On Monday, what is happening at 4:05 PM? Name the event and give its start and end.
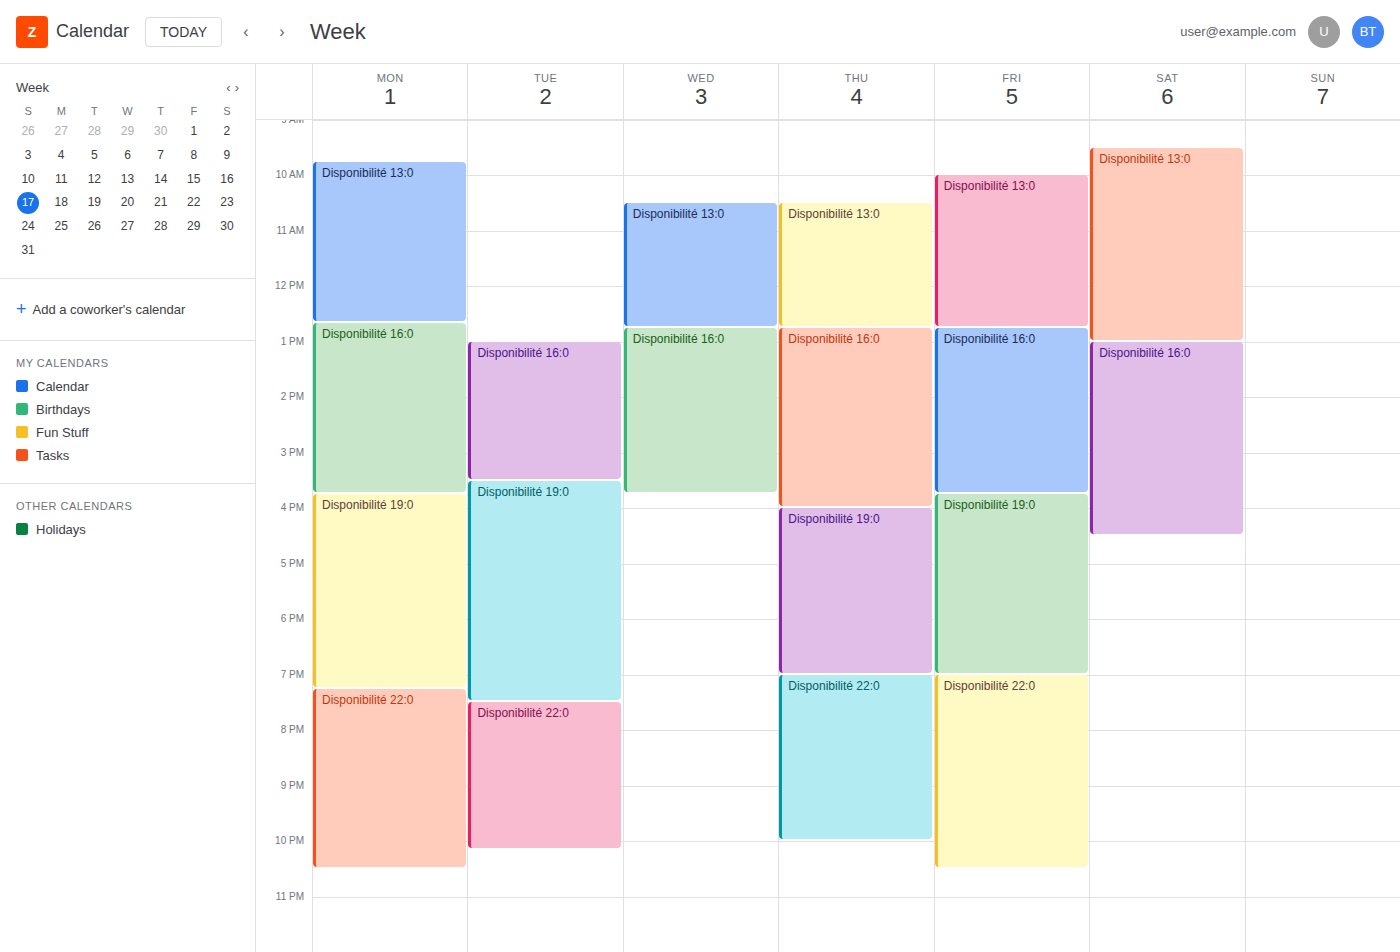
"Disponibilité 19:0", 3:45 PM to 7:15 PM